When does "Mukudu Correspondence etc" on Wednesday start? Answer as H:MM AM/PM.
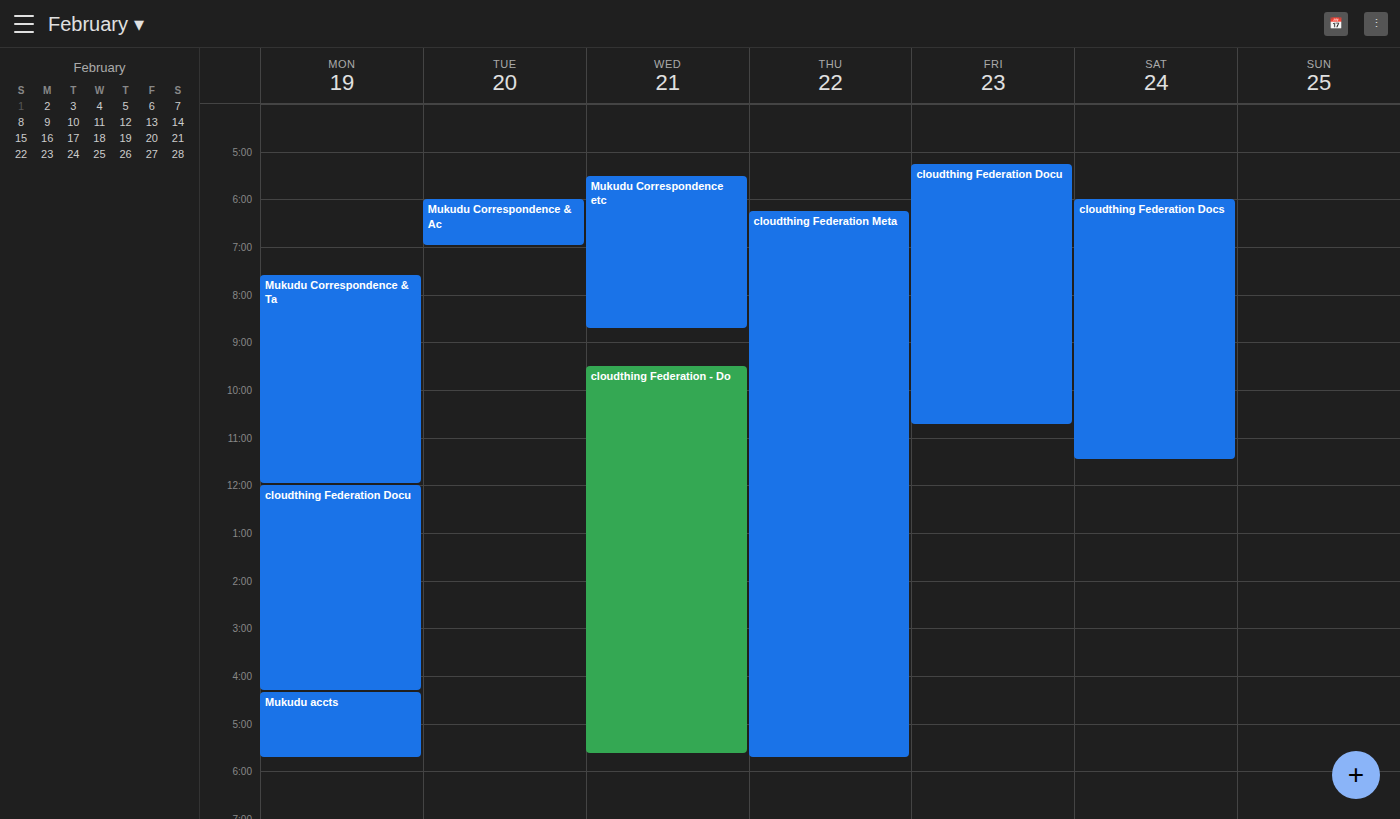
5:30 AM